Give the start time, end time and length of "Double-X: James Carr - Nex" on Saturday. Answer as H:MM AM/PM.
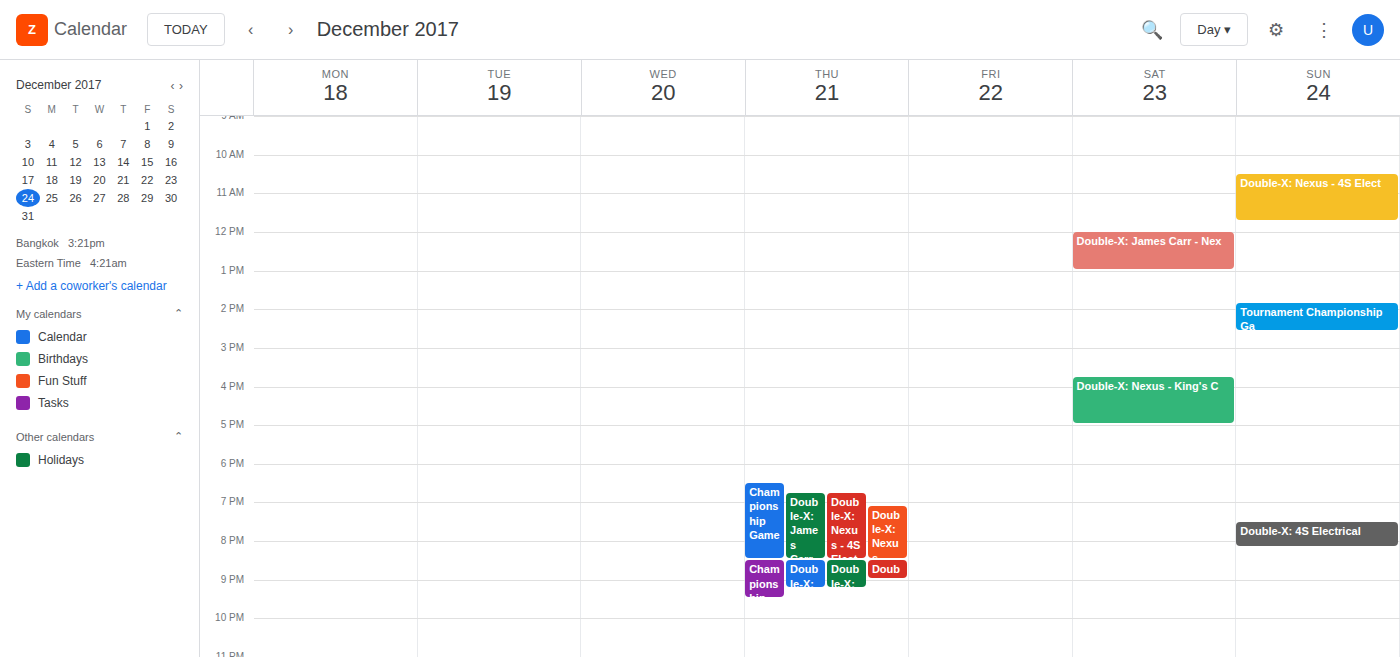
12:00 PM to 1:00 PM, 1 hour